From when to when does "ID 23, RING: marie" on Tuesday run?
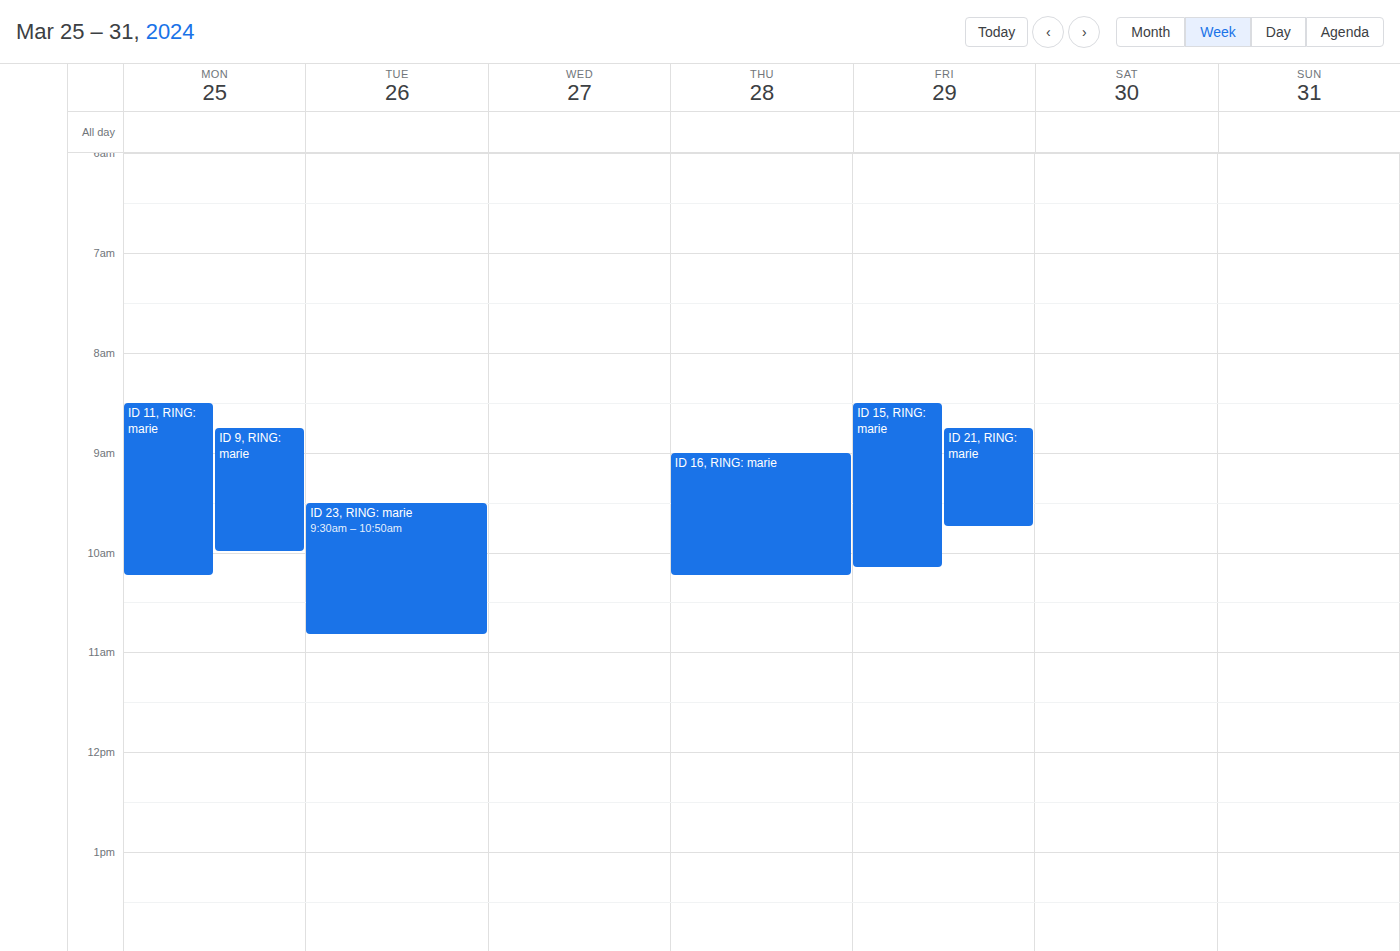
9:30 AM to 10:50 AM